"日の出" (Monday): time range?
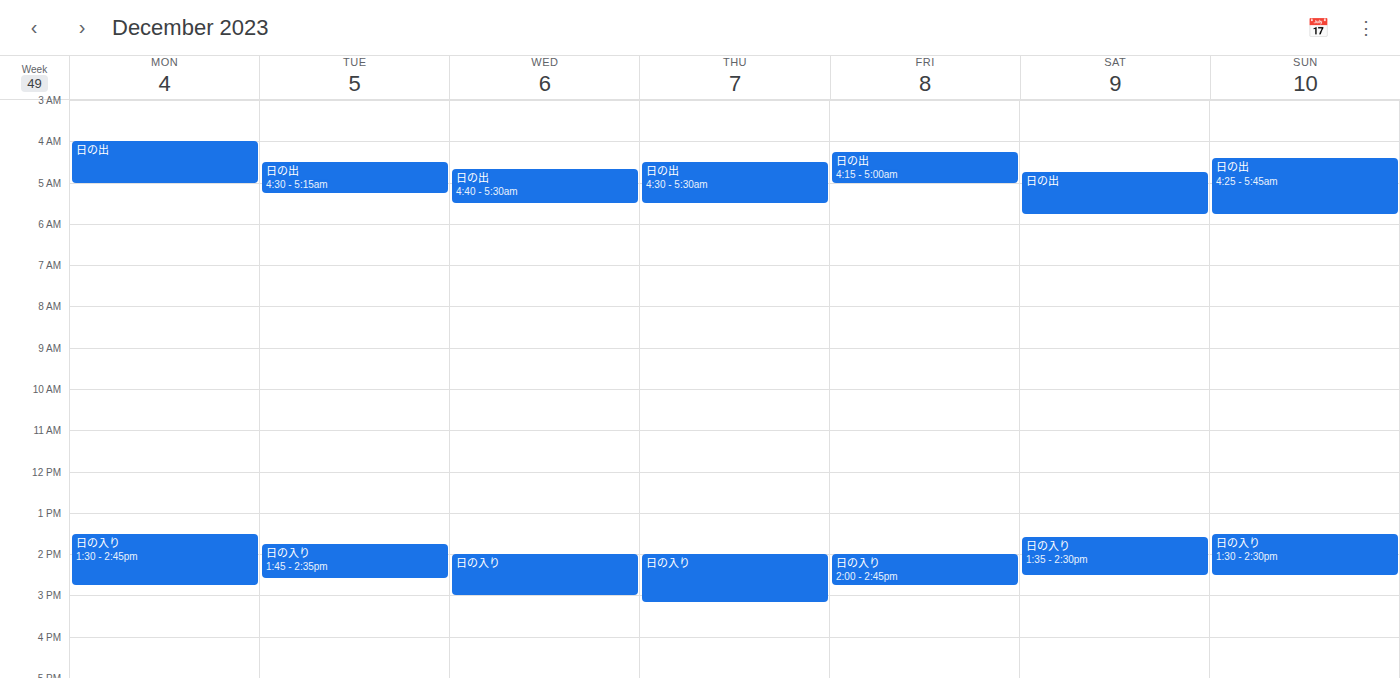
4:00 AM to 5:00 AM